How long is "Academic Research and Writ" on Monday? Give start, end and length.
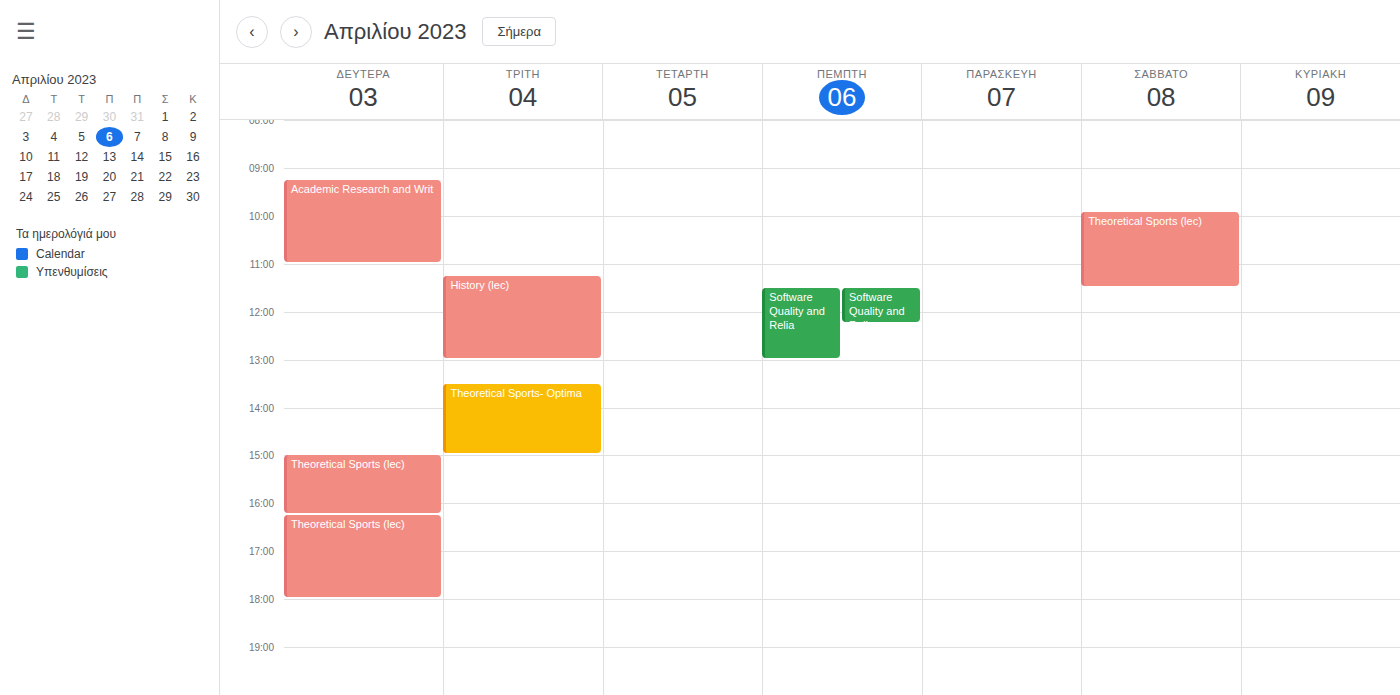
9:15 AM to 11:00 AM, 1 hour 45 minutes